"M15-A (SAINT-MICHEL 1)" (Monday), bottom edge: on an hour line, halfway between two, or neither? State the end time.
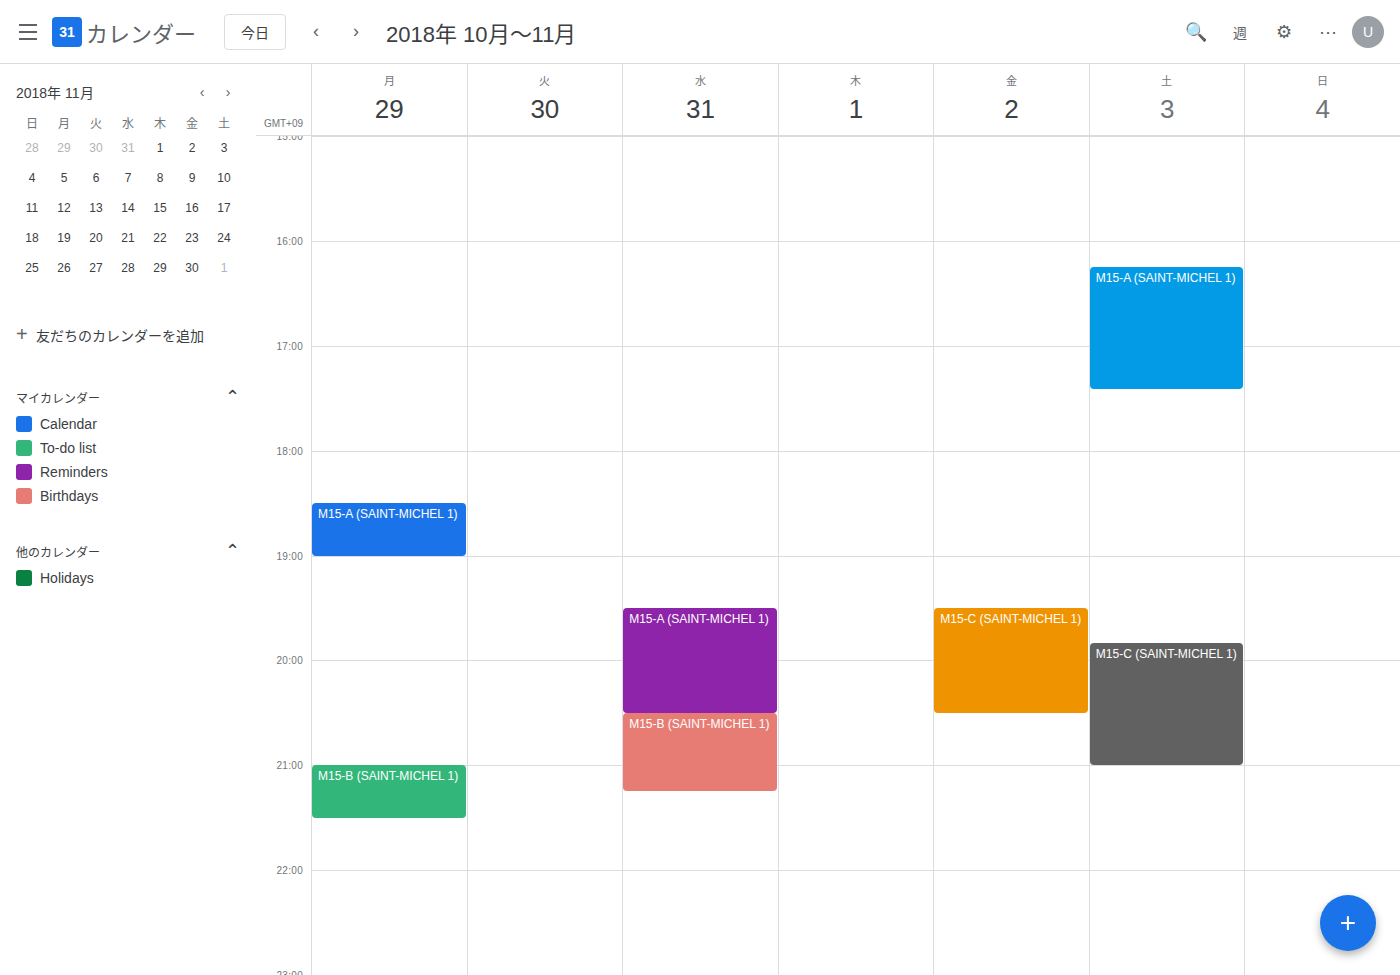
19:00 -- exactly on the 19:00 line.